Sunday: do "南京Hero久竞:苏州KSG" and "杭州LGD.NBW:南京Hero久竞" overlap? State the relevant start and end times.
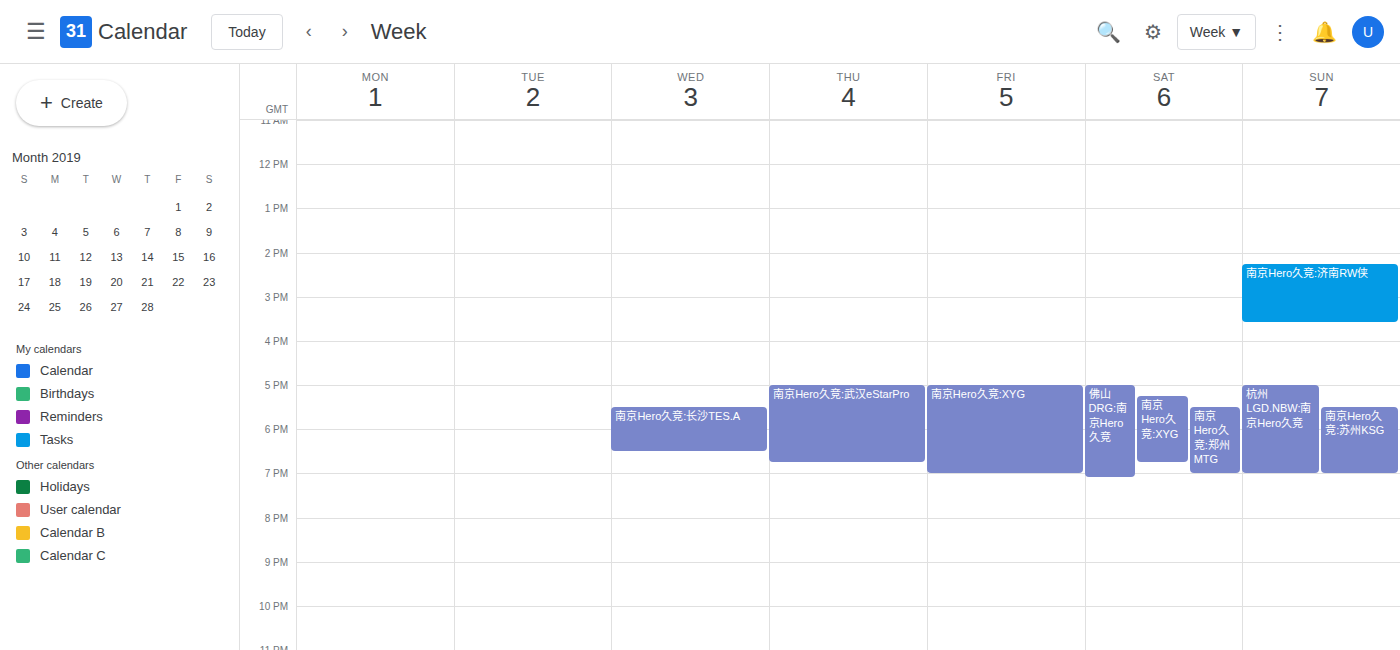
"南京Hero久竞:苏州KSG" runs 5:30 PM to 7:00 PM, inside "杭州LGD.NBW:南京Hero久竞" -- they overlap.